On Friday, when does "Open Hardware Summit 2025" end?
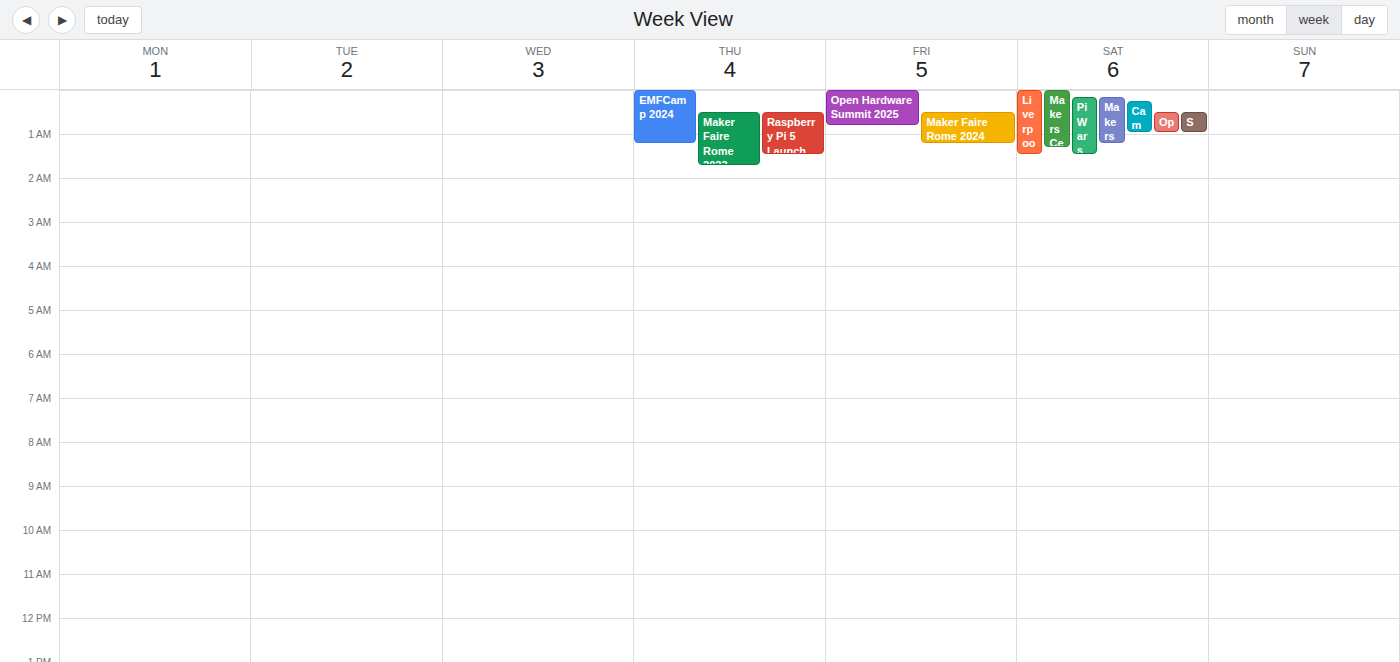
12:50 AM